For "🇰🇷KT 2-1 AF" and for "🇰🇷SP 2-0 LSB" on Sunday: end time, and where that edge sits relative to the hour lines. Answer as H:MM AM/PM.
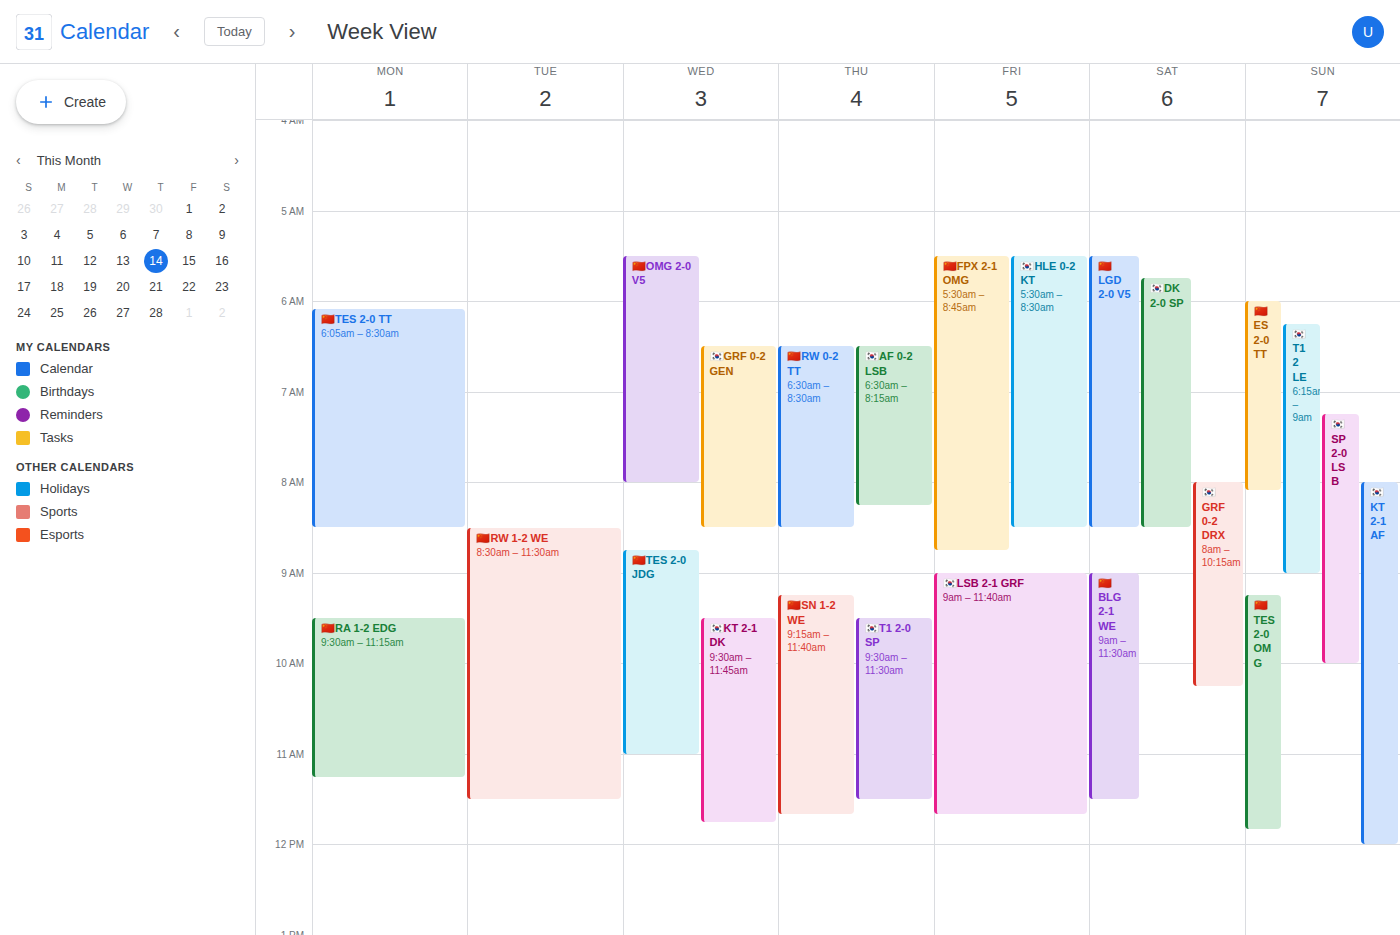
"🇰🇷KT 2-1 AF": 12:00 PM, exactly on the 12 PM line. "🇰🇷SP 2-0 LSB": 10:00 AM, exactly on the 10 AM line.